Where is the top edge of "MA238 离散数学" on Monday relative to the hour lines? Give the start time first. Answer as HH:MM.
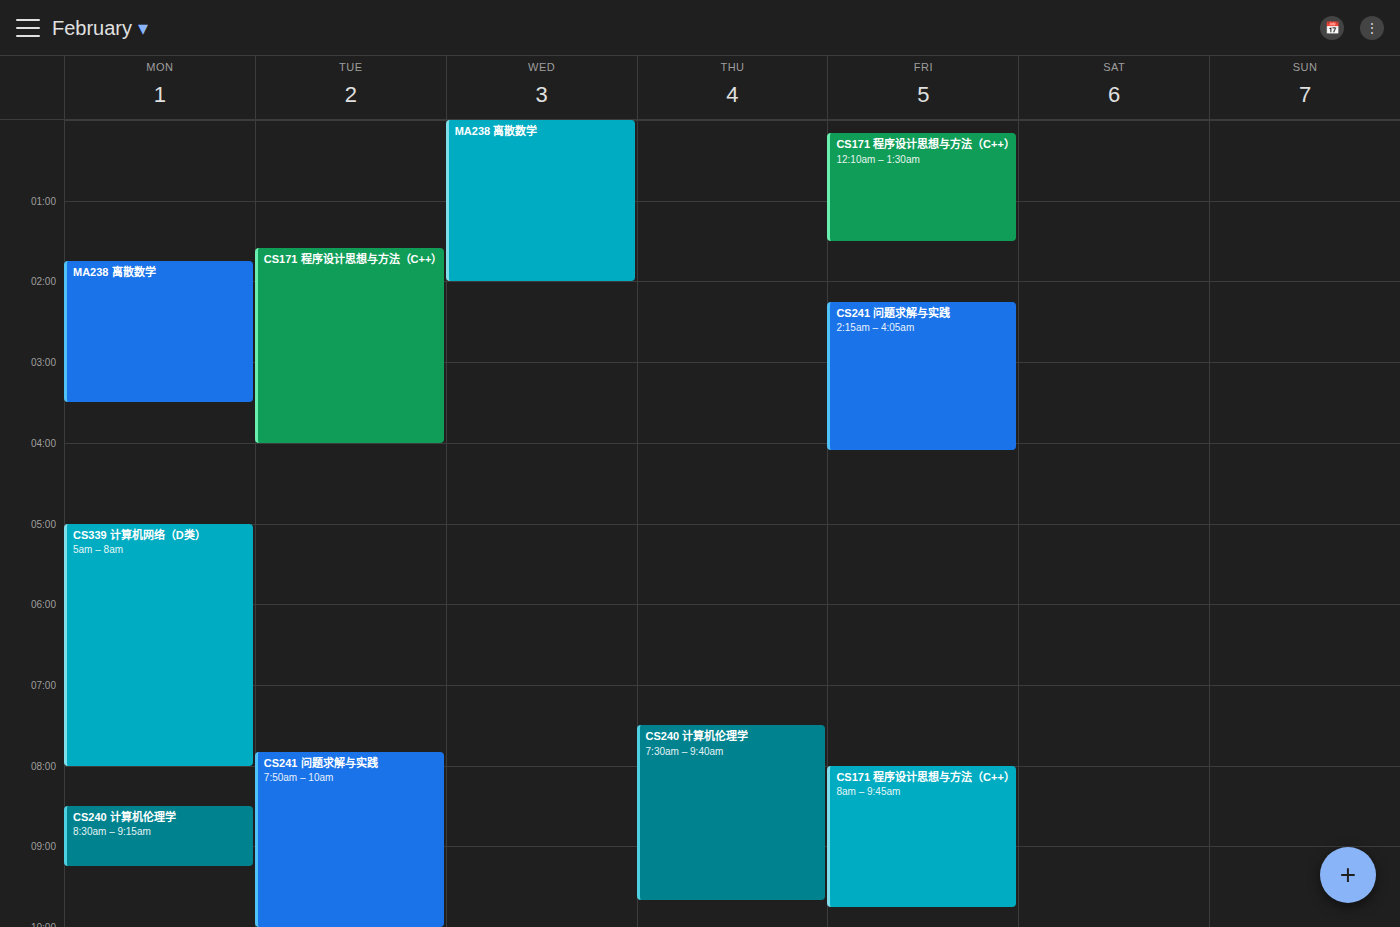
01:45 -- neither: three quarters of the way from the 01:00 line to the 02:00 line.